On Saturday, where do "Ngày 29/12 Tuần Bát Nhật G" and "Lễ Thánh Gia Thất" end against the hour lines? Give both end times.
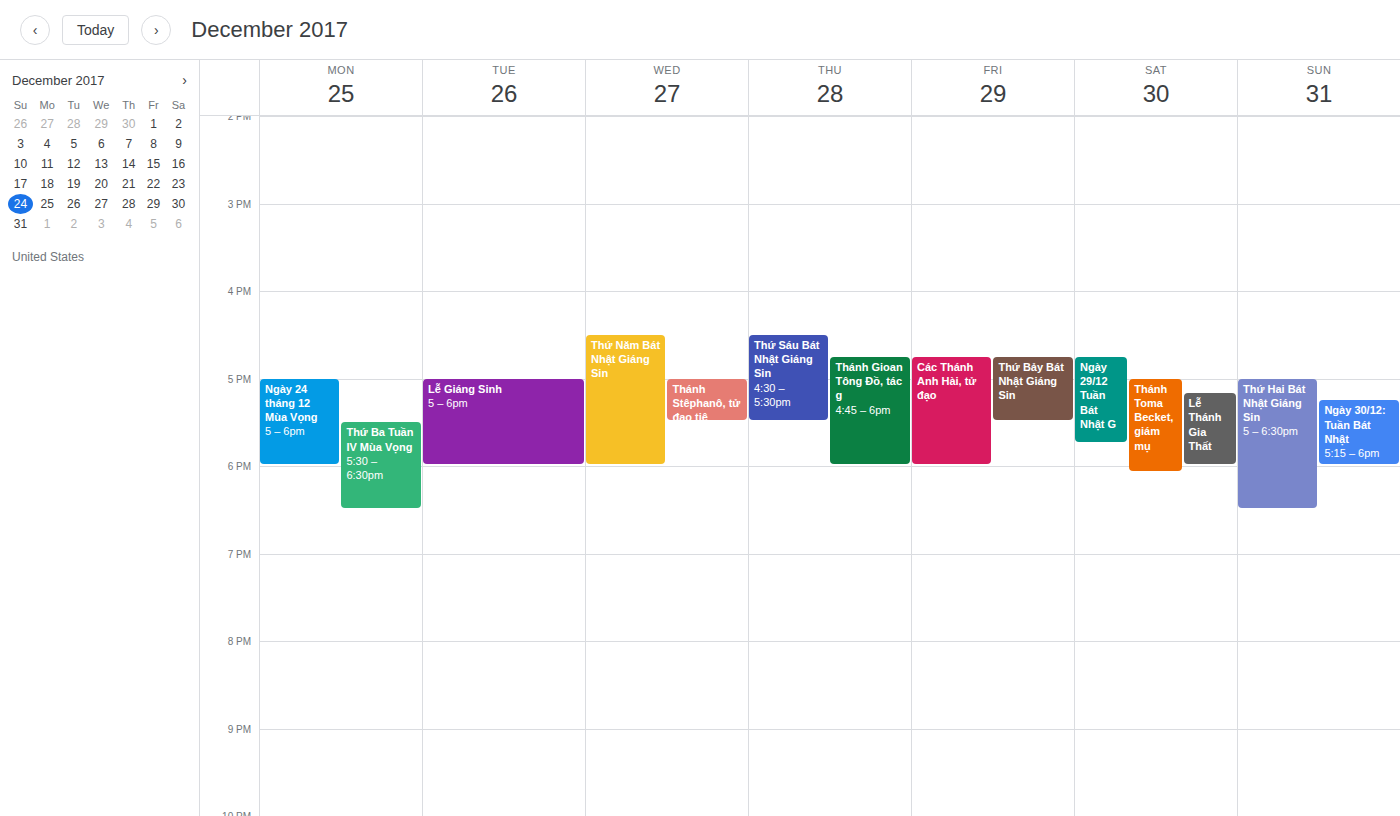
"Ngày 29/12 Tuần Bát Nhật G": 5:45 PM, neither: three quarters of the way from the 5 PM line to the 6 PM line. "Lễ Thánh Gia Thất": 6:00 PM, exactly on the 6 PM line.